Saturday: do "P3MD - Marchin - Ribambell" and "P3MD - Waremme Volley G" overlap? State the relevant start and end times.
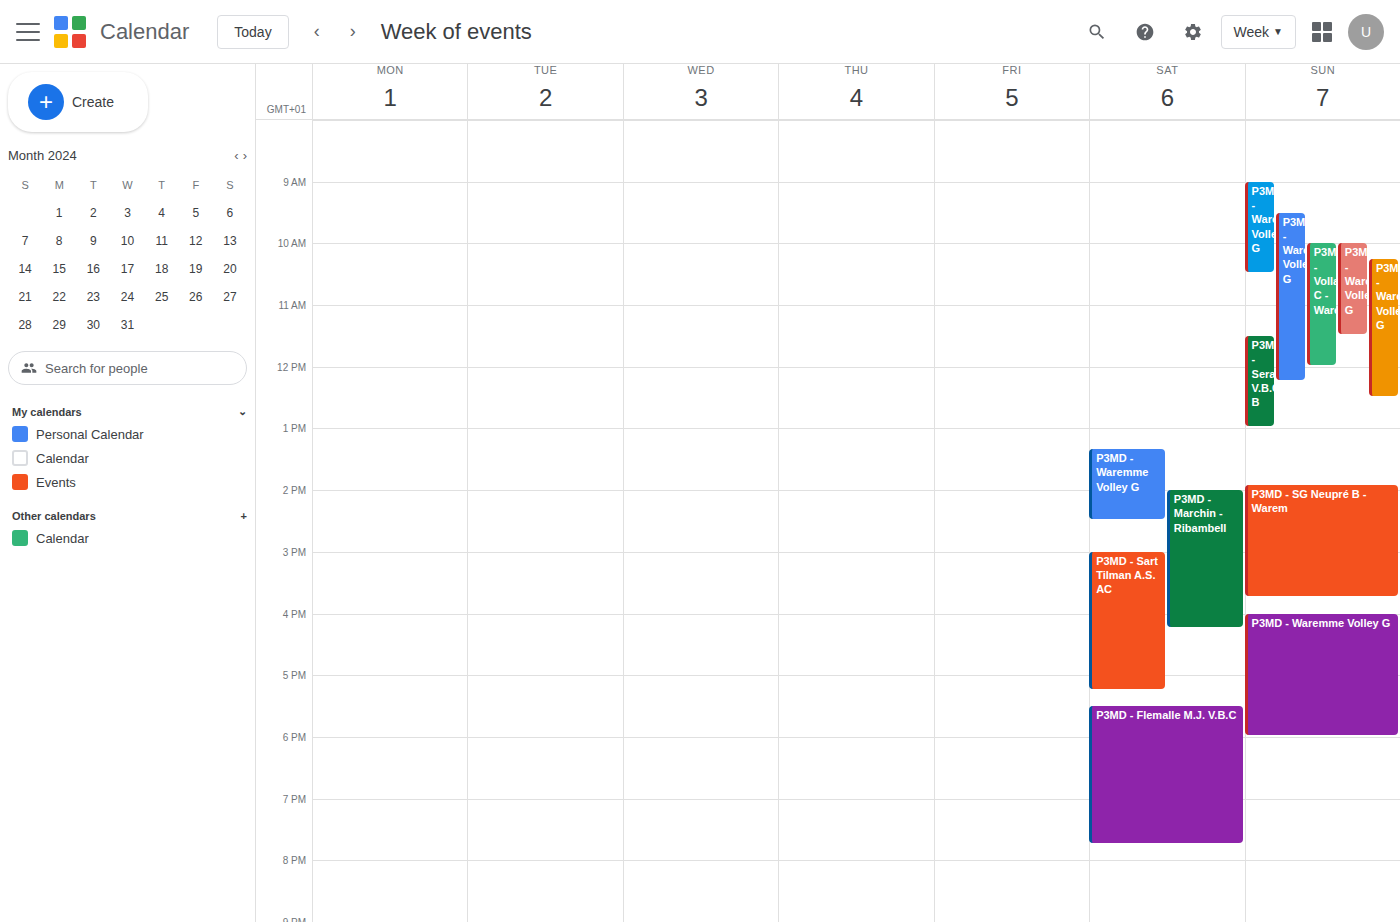
"P3MD - Marchin - Ribambell" starts at 2:00 PM, before "P3MD - Waremme Volley G" ends at 2:30 PM -- they overlap.